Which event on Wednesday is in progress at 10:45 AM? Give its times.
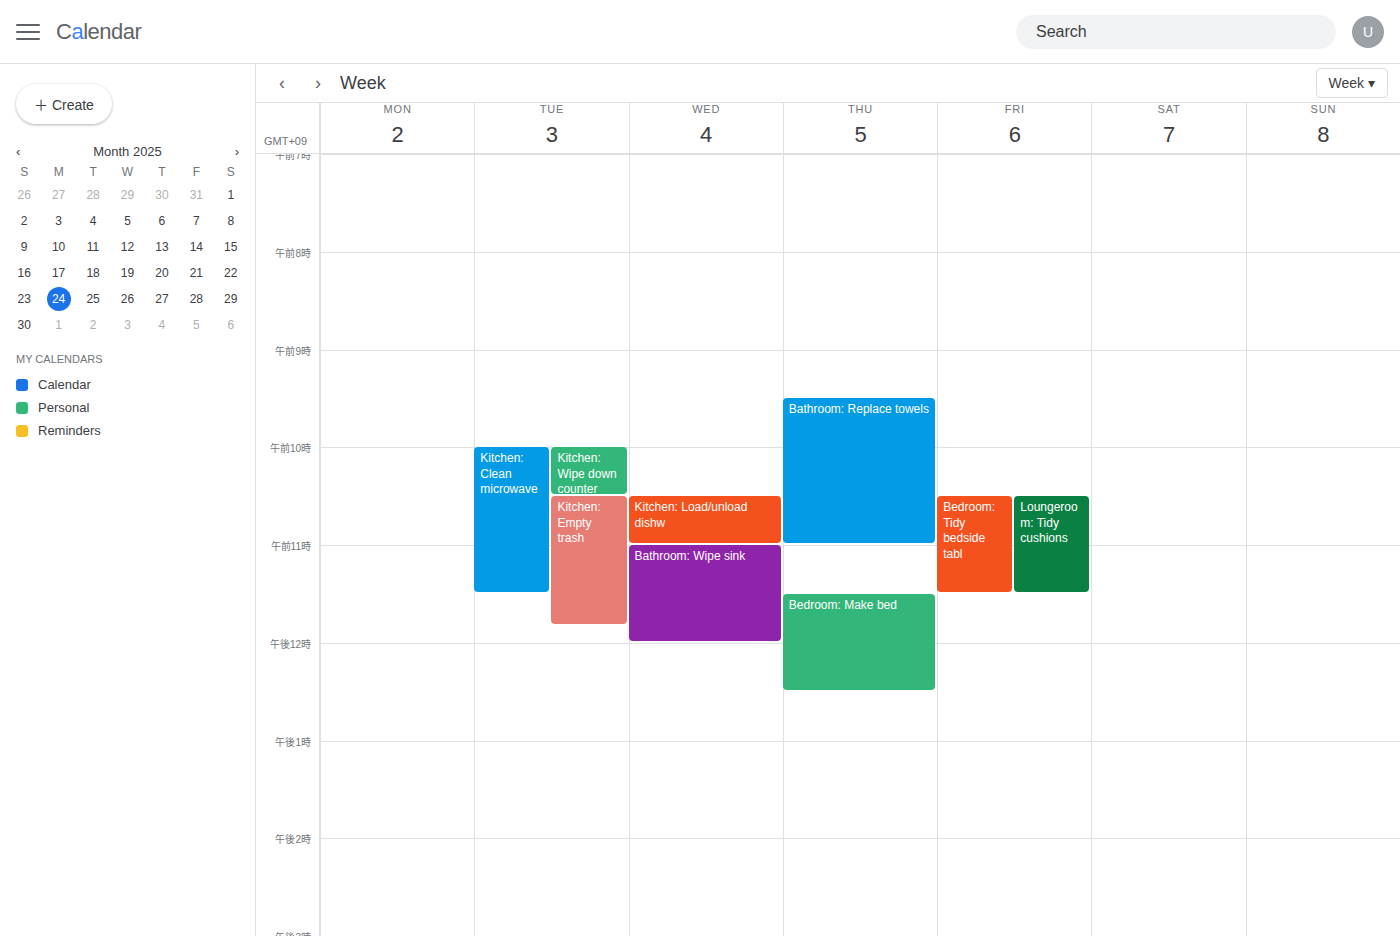
"Kitchen: Load/unload dishw", 10:30 AM to 11:00 AM